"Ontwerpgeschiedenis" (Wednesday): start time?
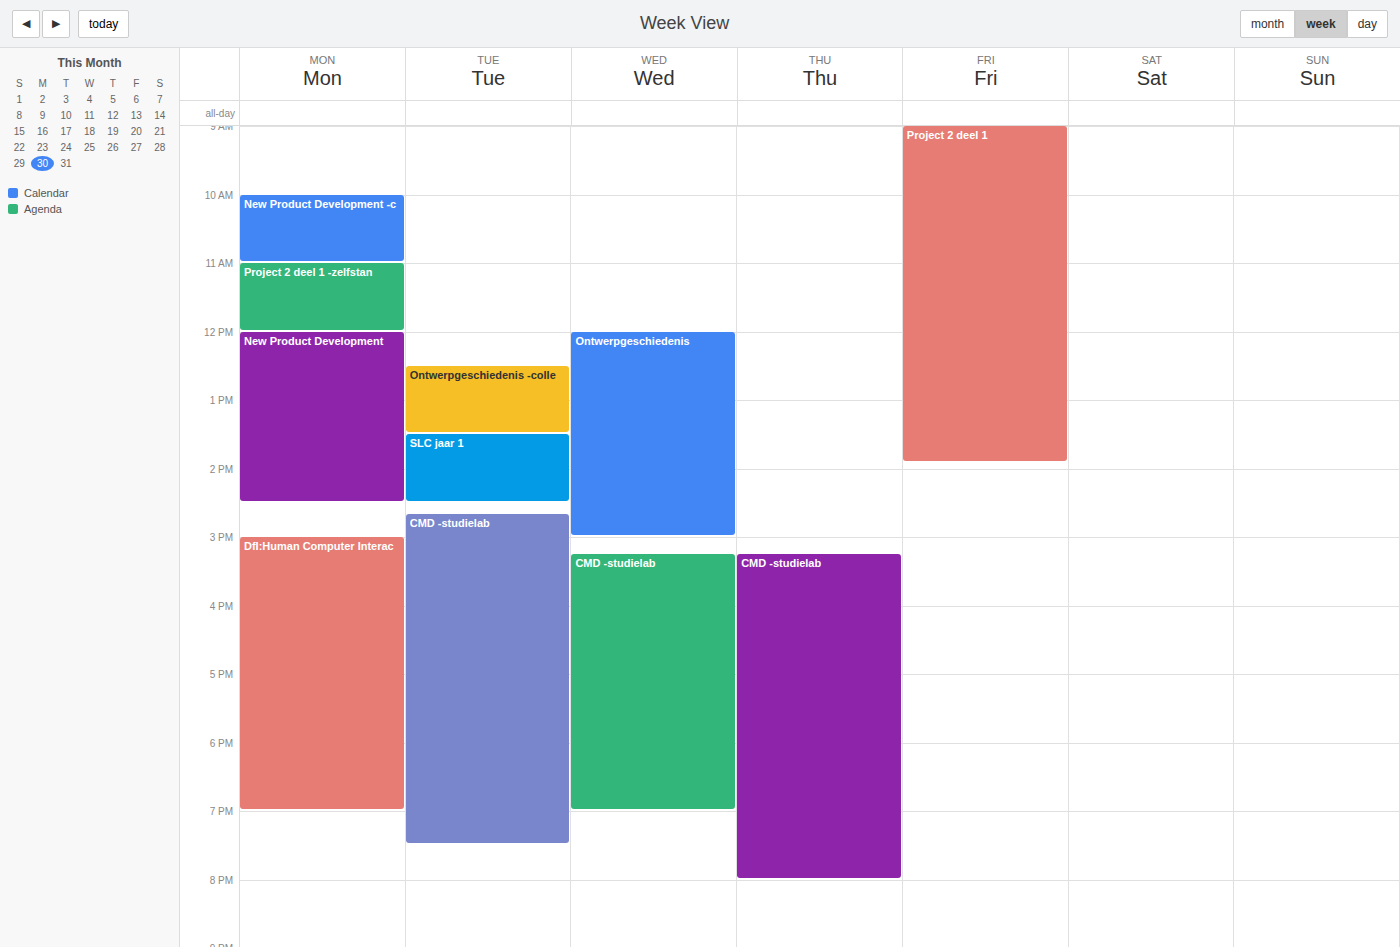
12:00 PM